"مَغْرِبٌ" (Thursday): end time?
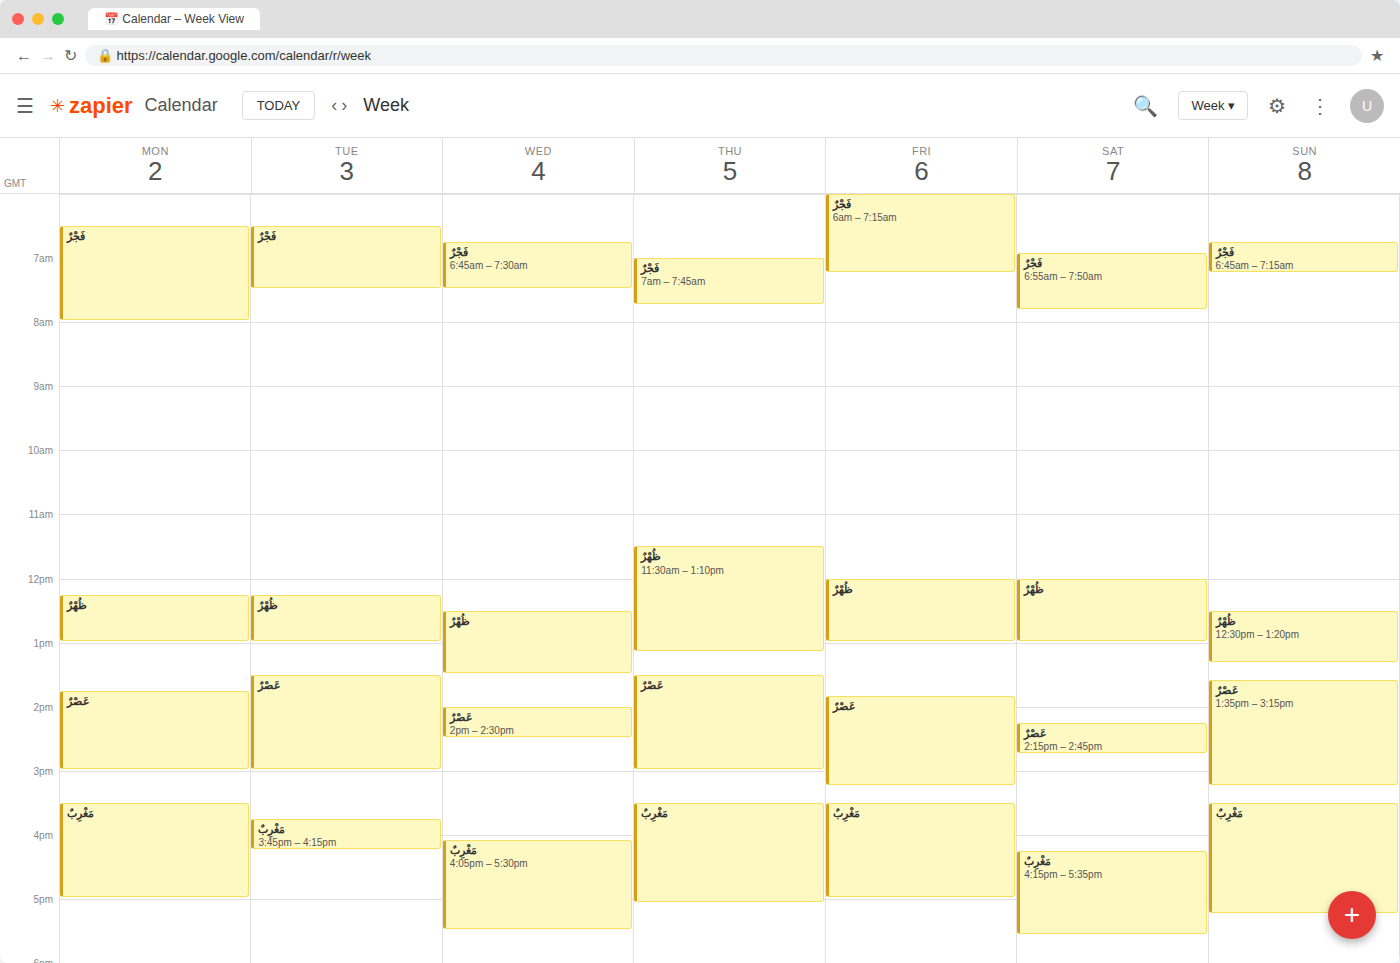
5:05 PM